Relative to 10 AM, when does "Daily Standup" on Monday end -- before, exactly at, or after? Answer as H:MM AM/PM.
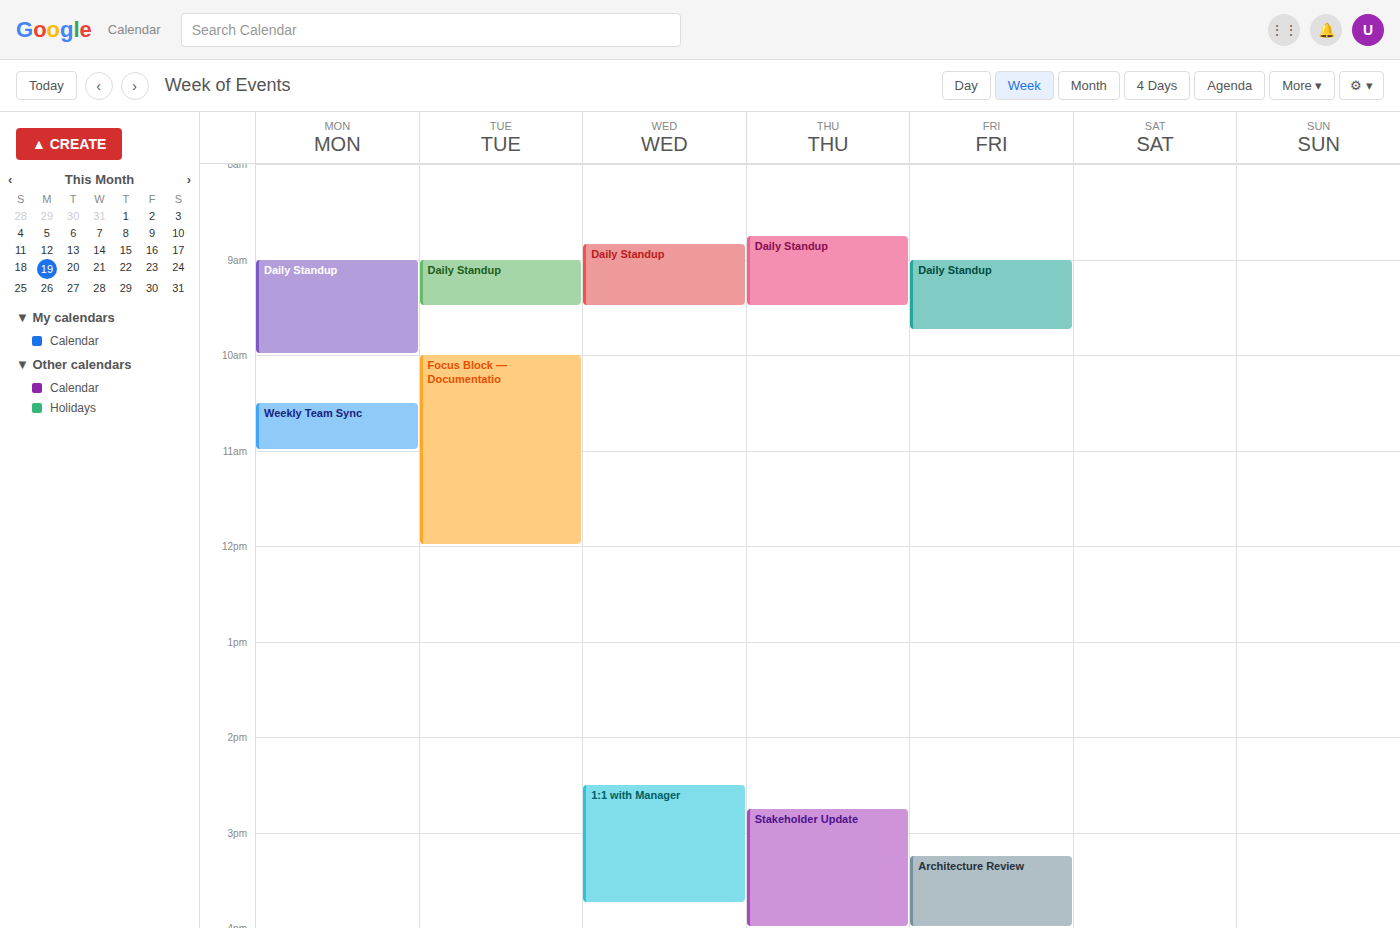
10:00 AM -- exactly at 10 AM, on the 10 AM line.